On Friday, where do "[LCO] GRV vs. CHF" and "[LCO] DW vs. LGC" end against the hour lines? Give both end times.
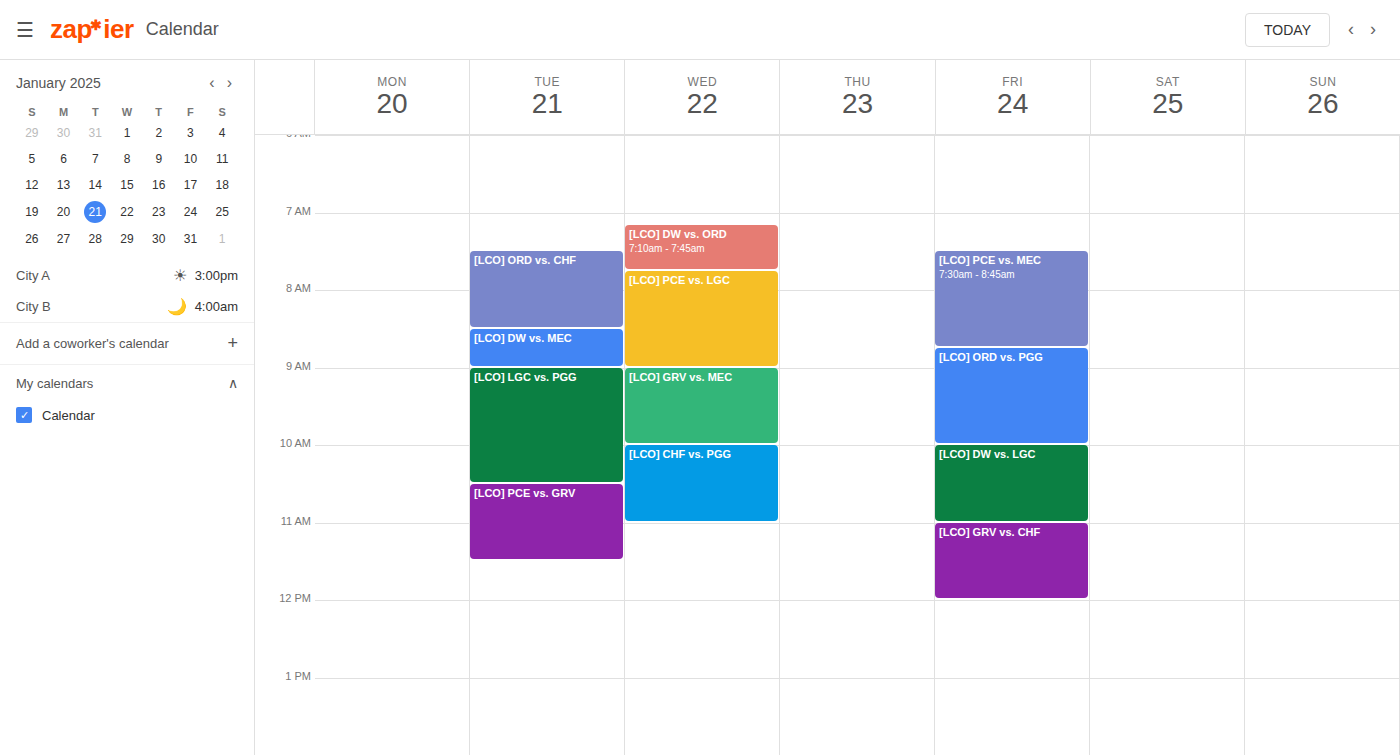
"[LCO] GRV vs. CHF": 12:00 PM, exactly on the 12 PM line. "[LCO] DW vs. LGC": 11:00 AM, exactly on the 11 AM line.